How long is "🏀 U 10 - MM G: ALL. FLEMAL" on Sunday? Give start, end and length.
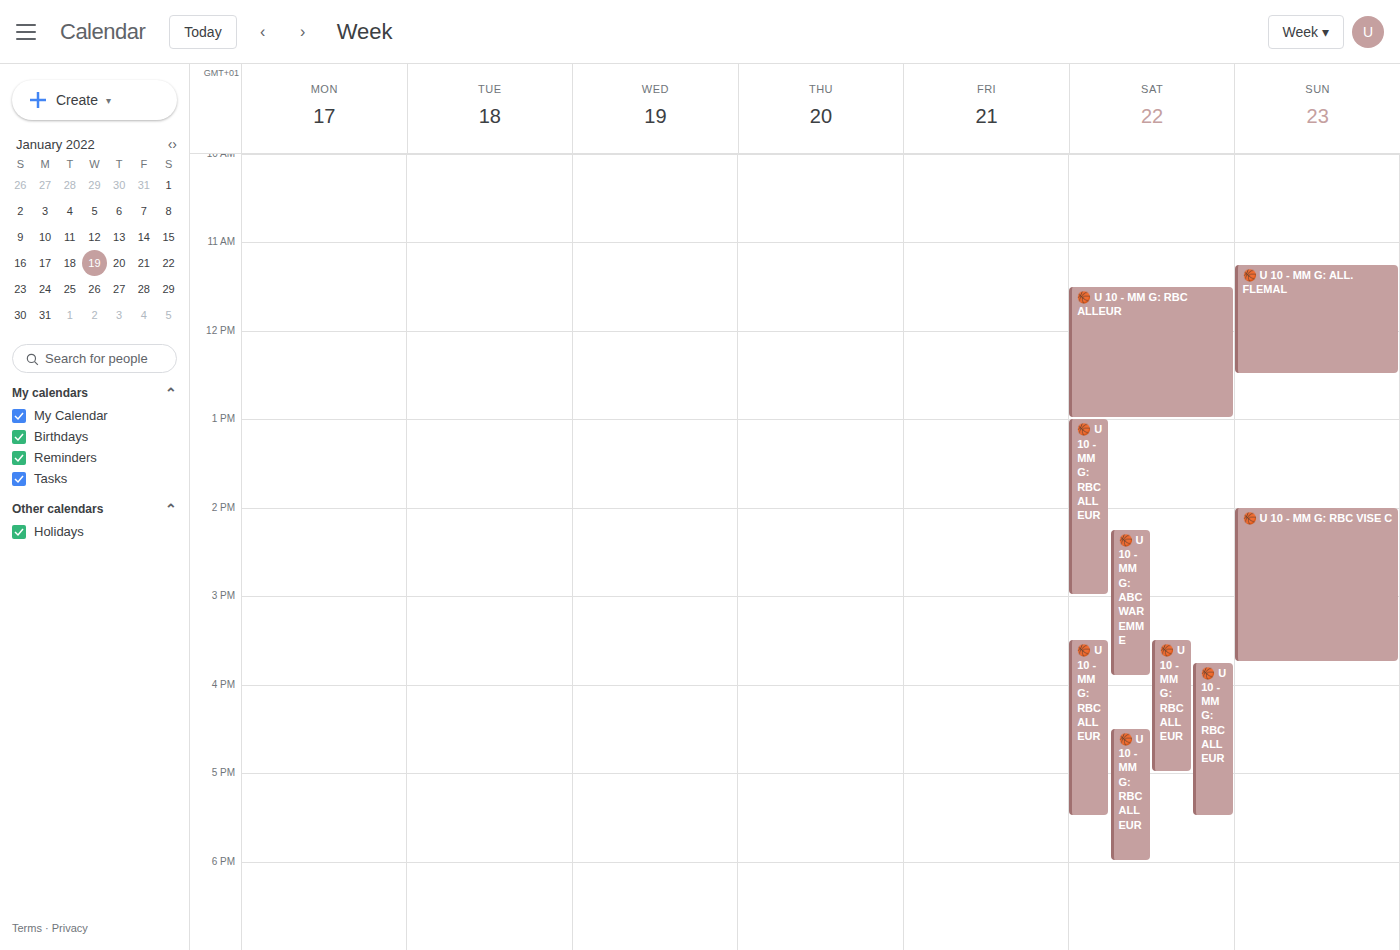
11:15 AM to 12:30 PM, 1 hour 15 minutes